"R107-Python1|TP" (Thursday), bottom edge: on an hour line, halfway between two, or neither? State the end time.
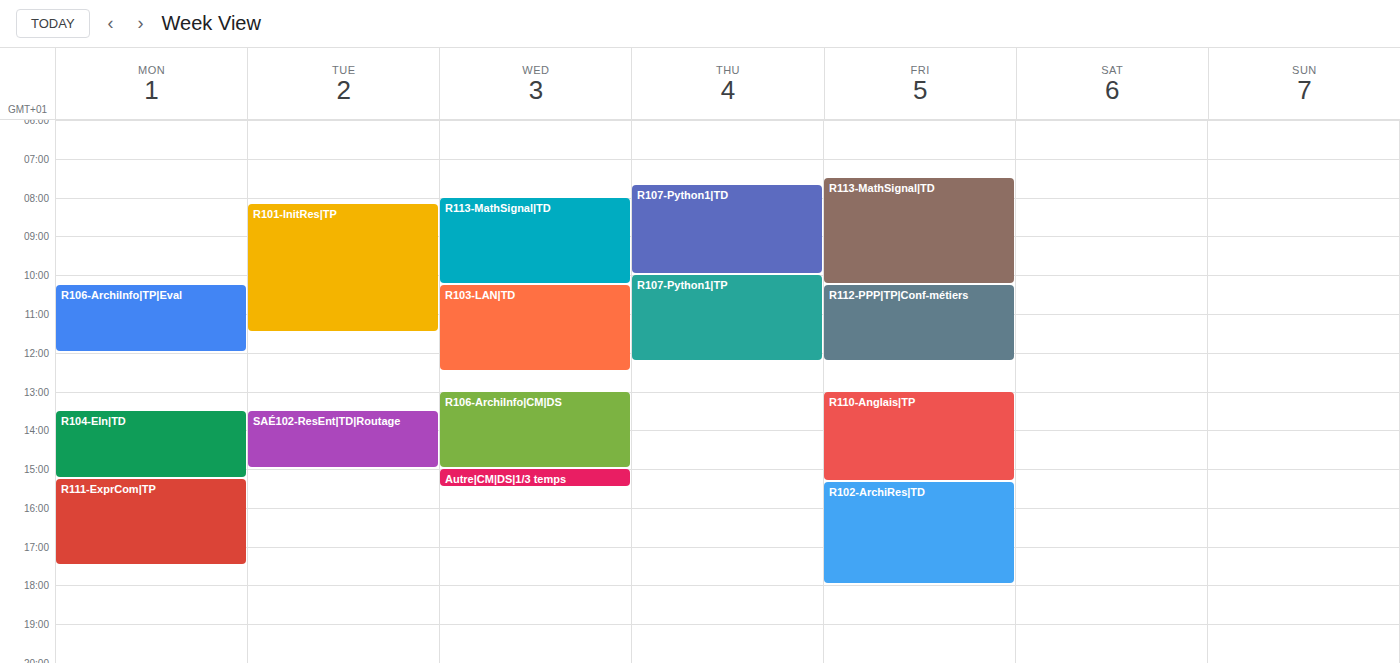
12:15 PM -- neither: a quarter of the way from the 12 PM line to the 1 PM line.